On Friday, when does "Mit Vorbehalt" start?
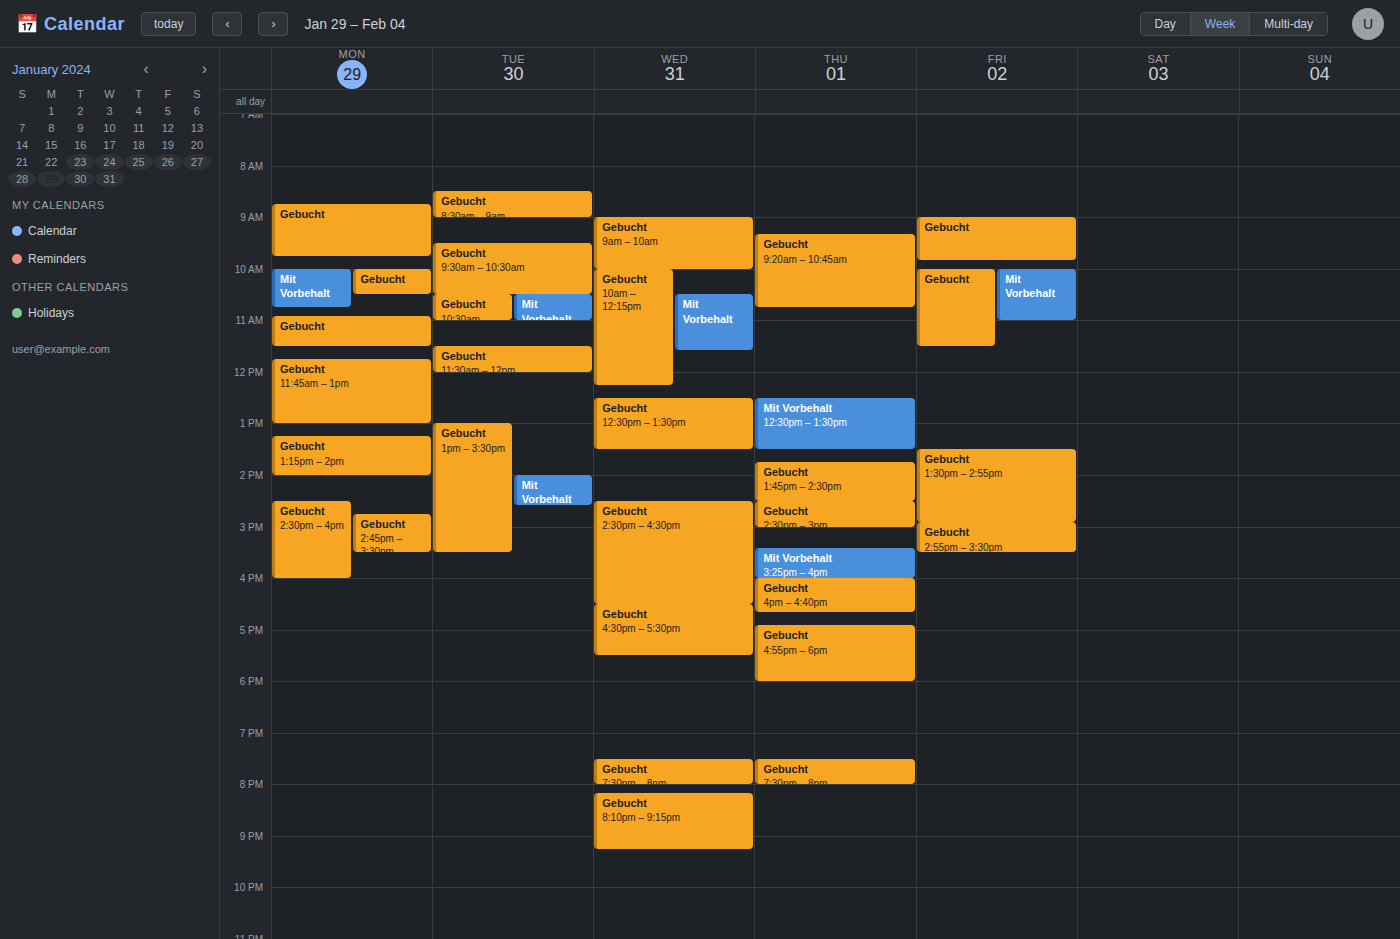
10:00 AM